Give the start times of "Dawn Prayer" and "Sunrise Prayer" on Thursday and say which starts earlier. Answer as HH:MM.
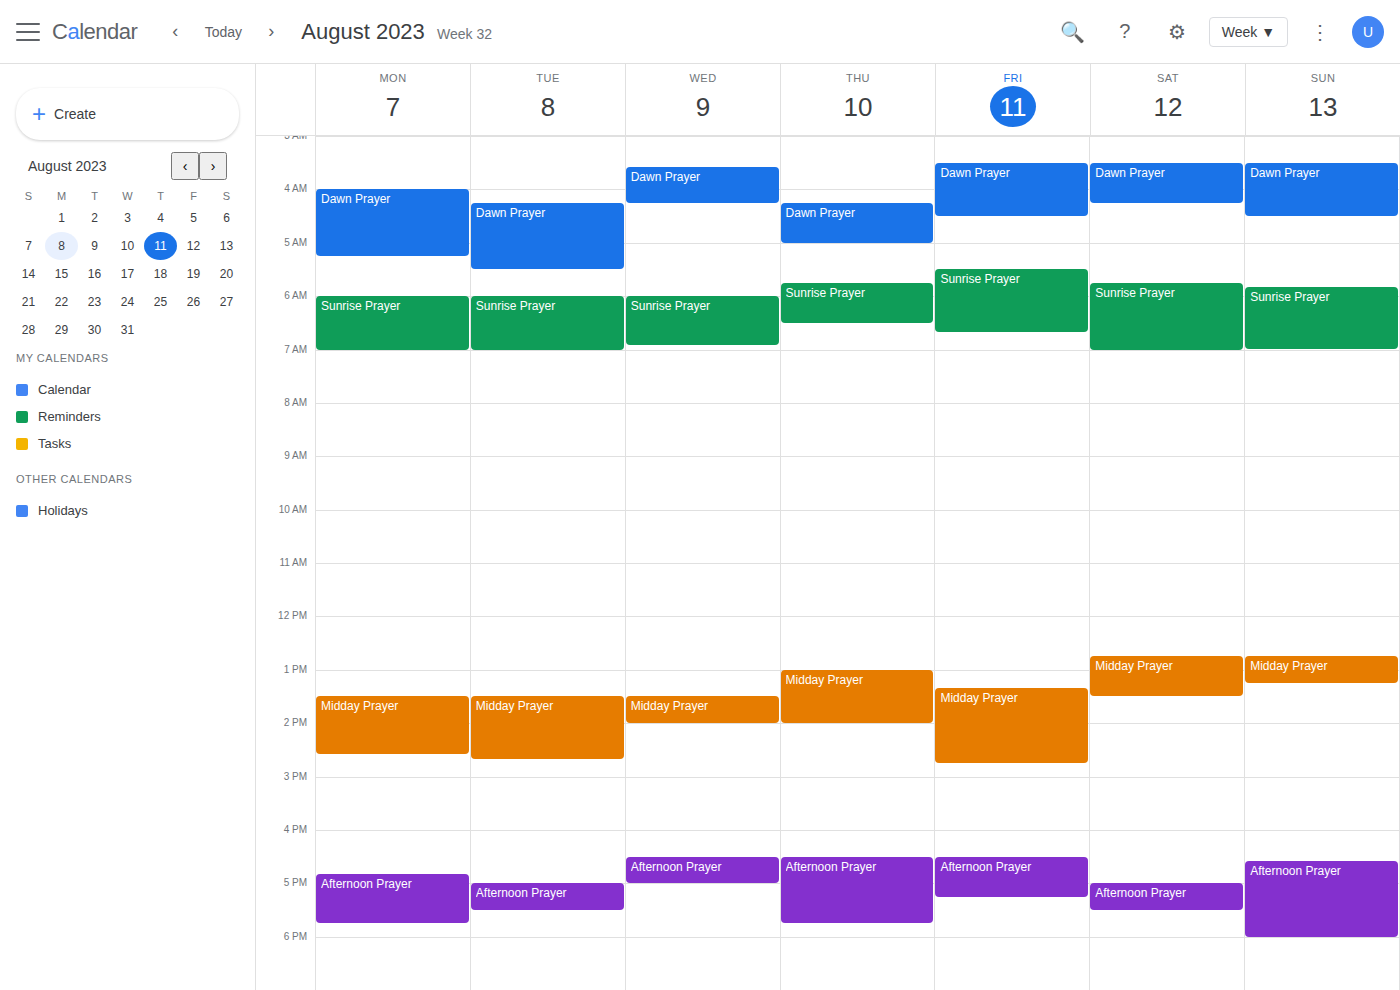
"Dawn Prayer" 04:15; "Sunrise Prayer" 05:45.